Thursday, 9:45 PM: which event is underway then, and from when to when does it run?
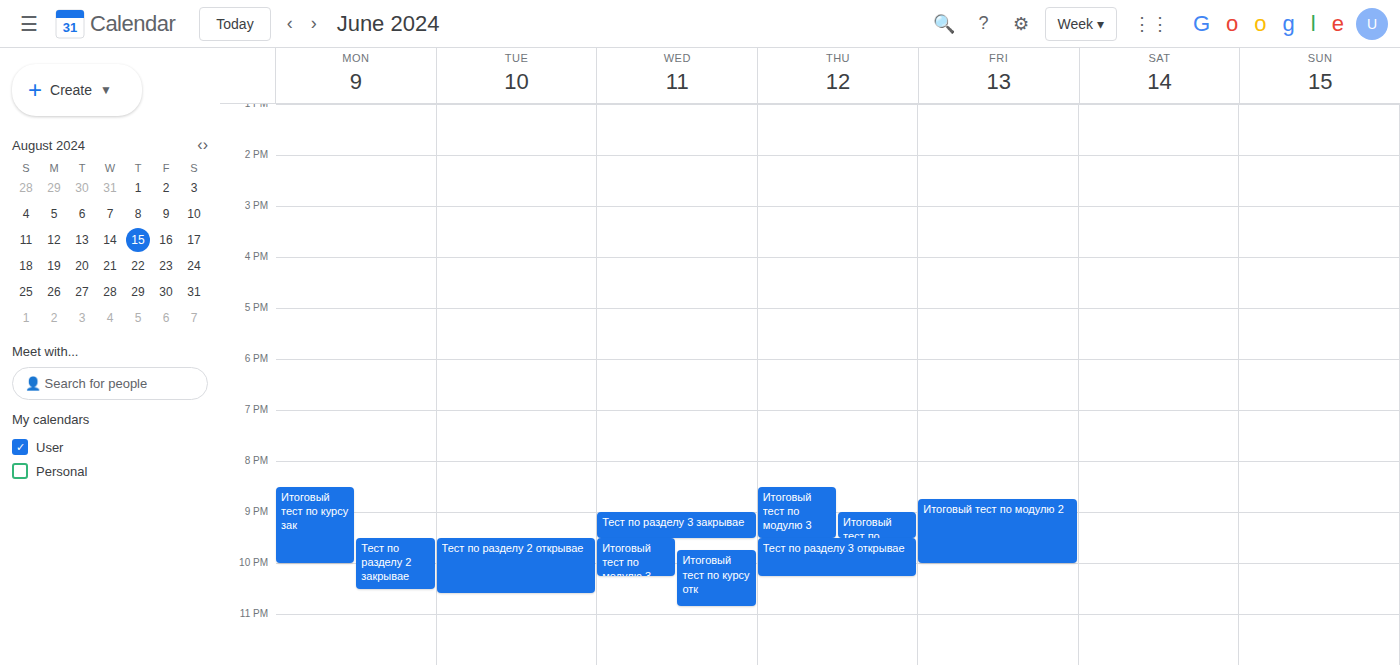
"Тест по разделу 3 открывае", 9:30 PM to 10:15 PM